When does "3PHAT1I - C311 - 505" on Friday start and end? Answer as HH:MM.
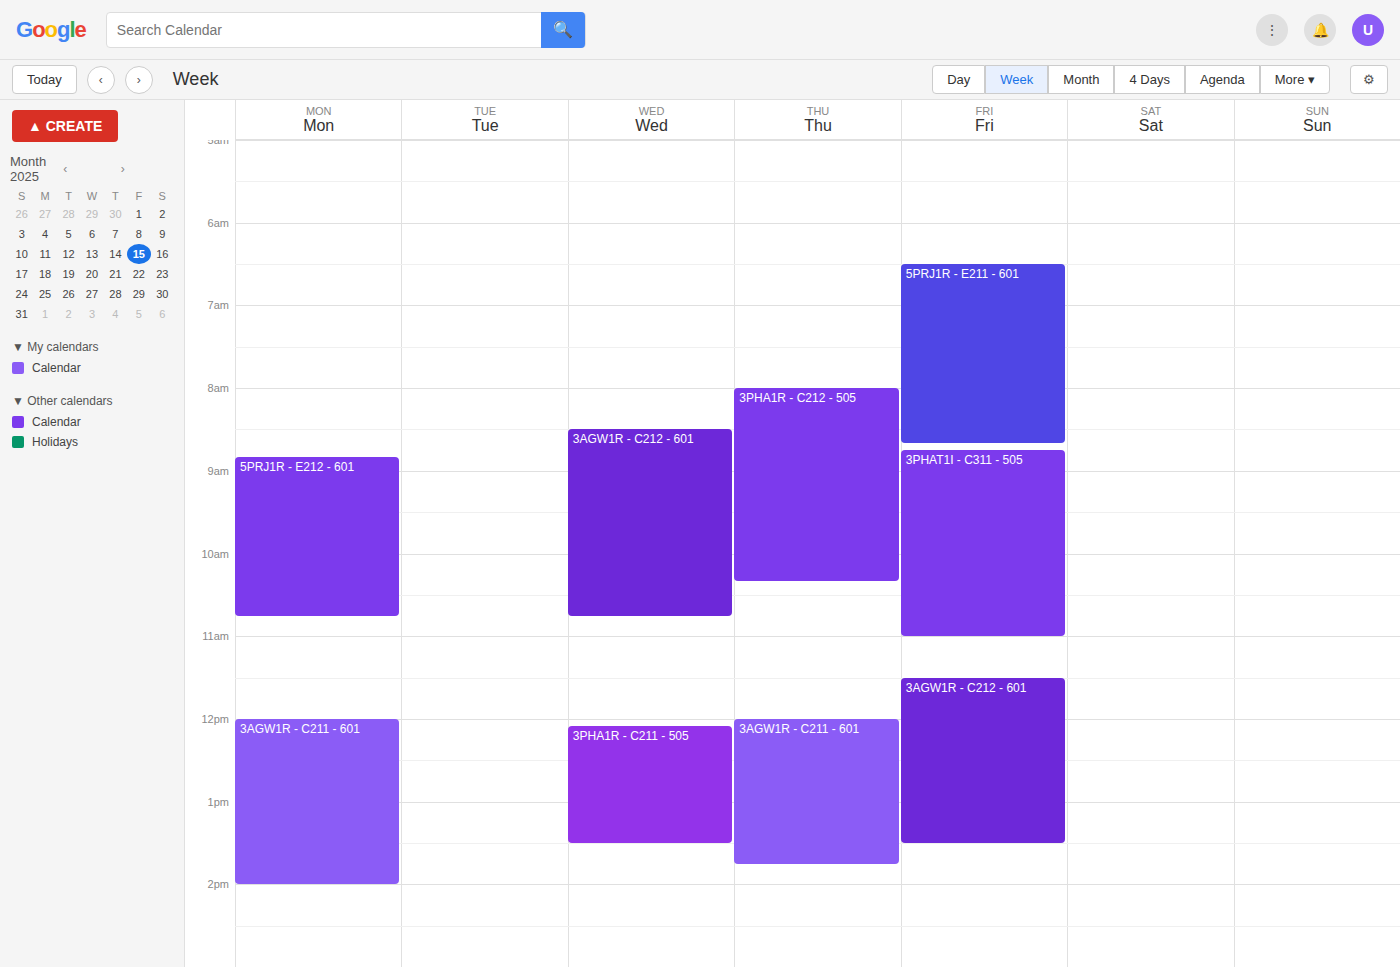
08:45 to 11:00